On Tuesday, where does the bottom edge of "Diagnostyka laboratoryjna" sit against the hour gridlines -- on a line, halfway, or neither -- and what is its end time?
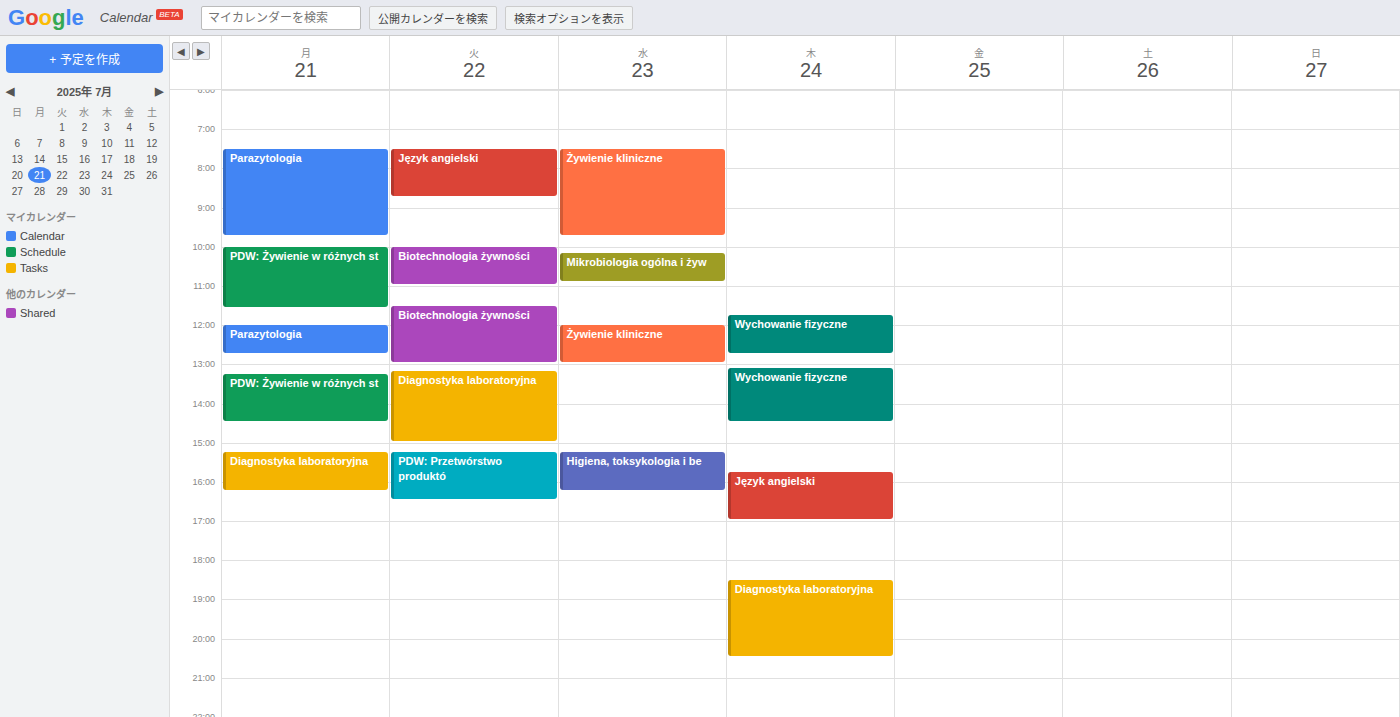
3:00 PM -- exactly on the 3 PM line.